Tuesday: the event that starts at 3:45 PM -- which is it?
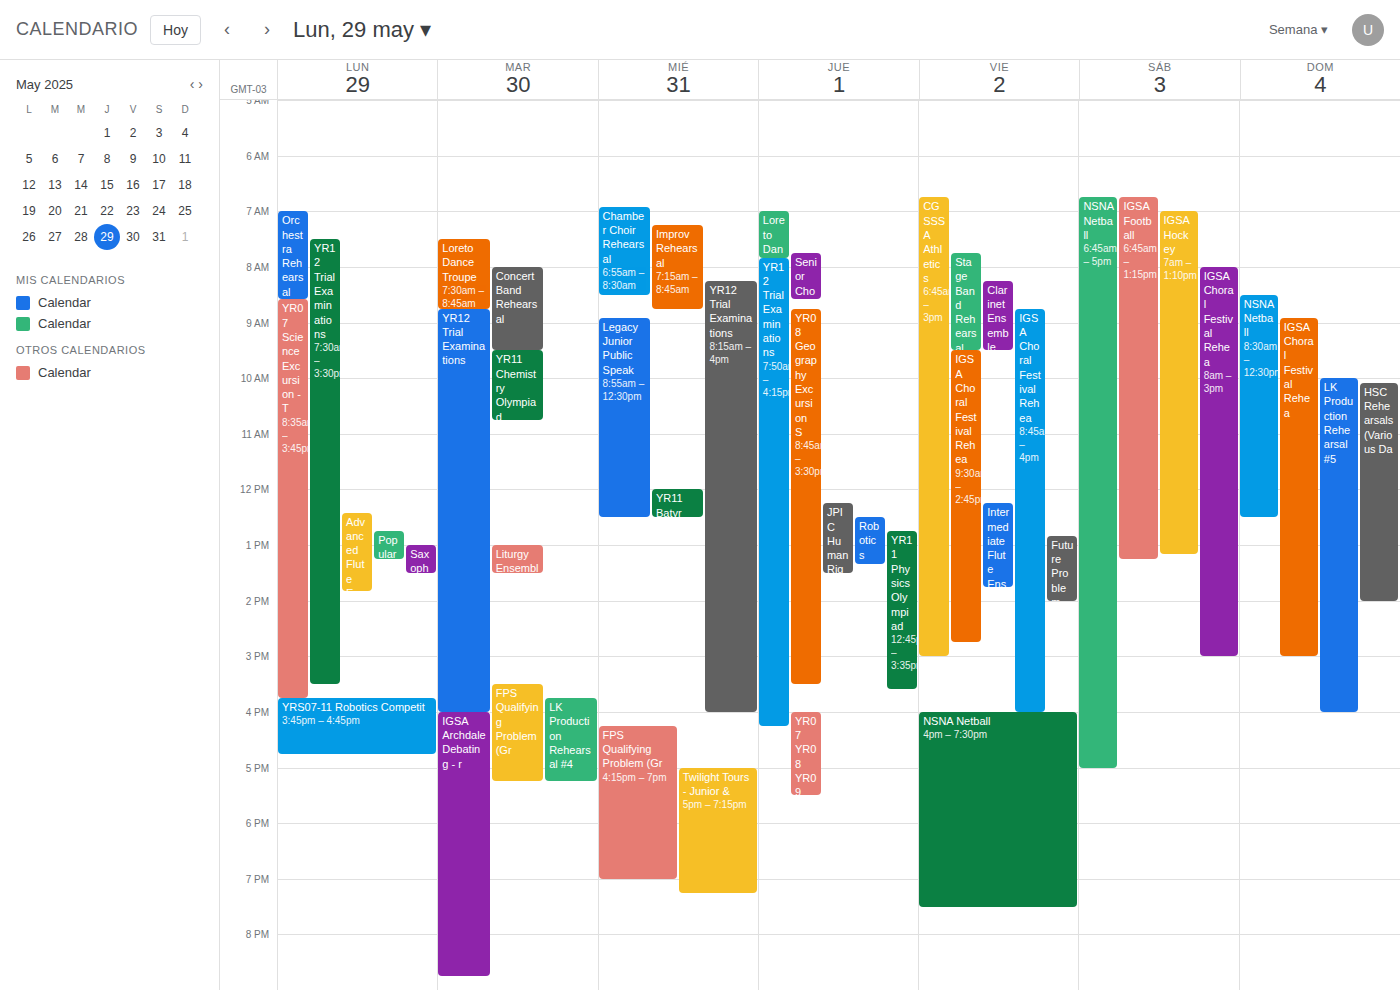
"LK Production Rehearsal #4"